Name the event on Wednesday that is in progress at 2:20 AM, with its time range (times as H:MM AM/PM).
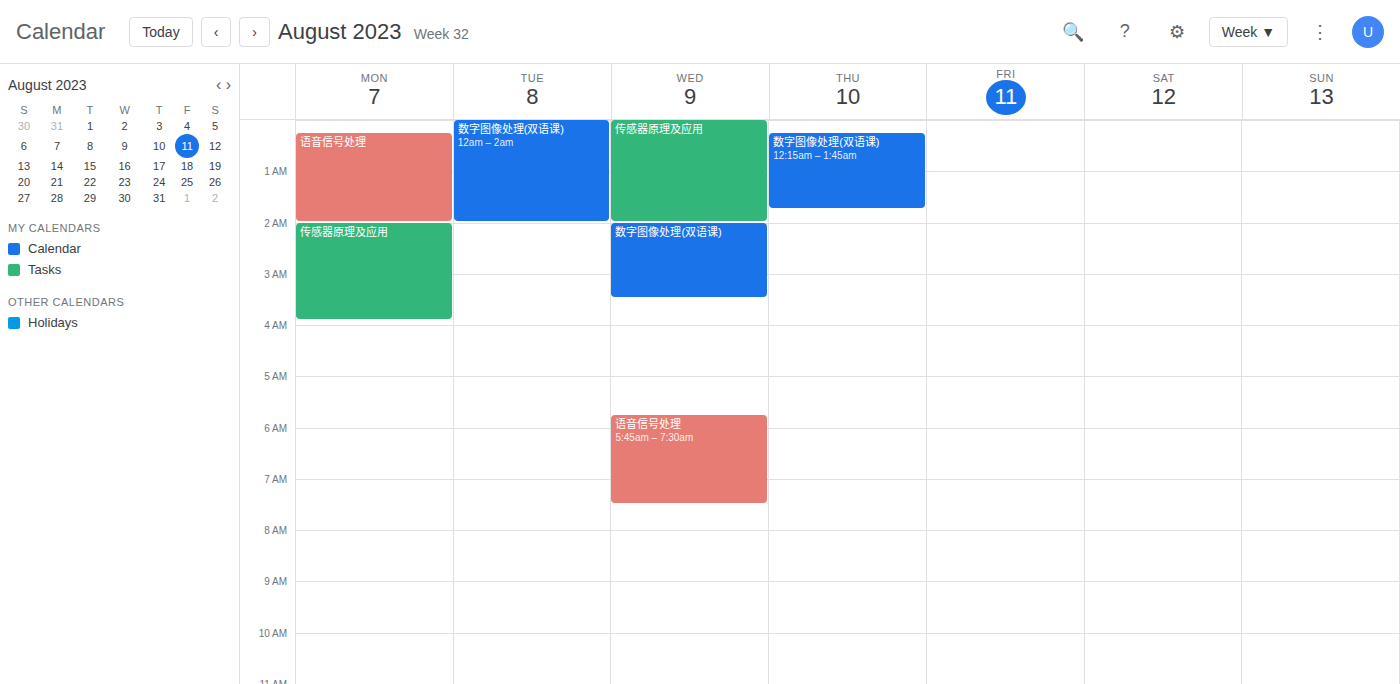
"数字图像处理(双语课)", 2:00 AM to 3:30 AM